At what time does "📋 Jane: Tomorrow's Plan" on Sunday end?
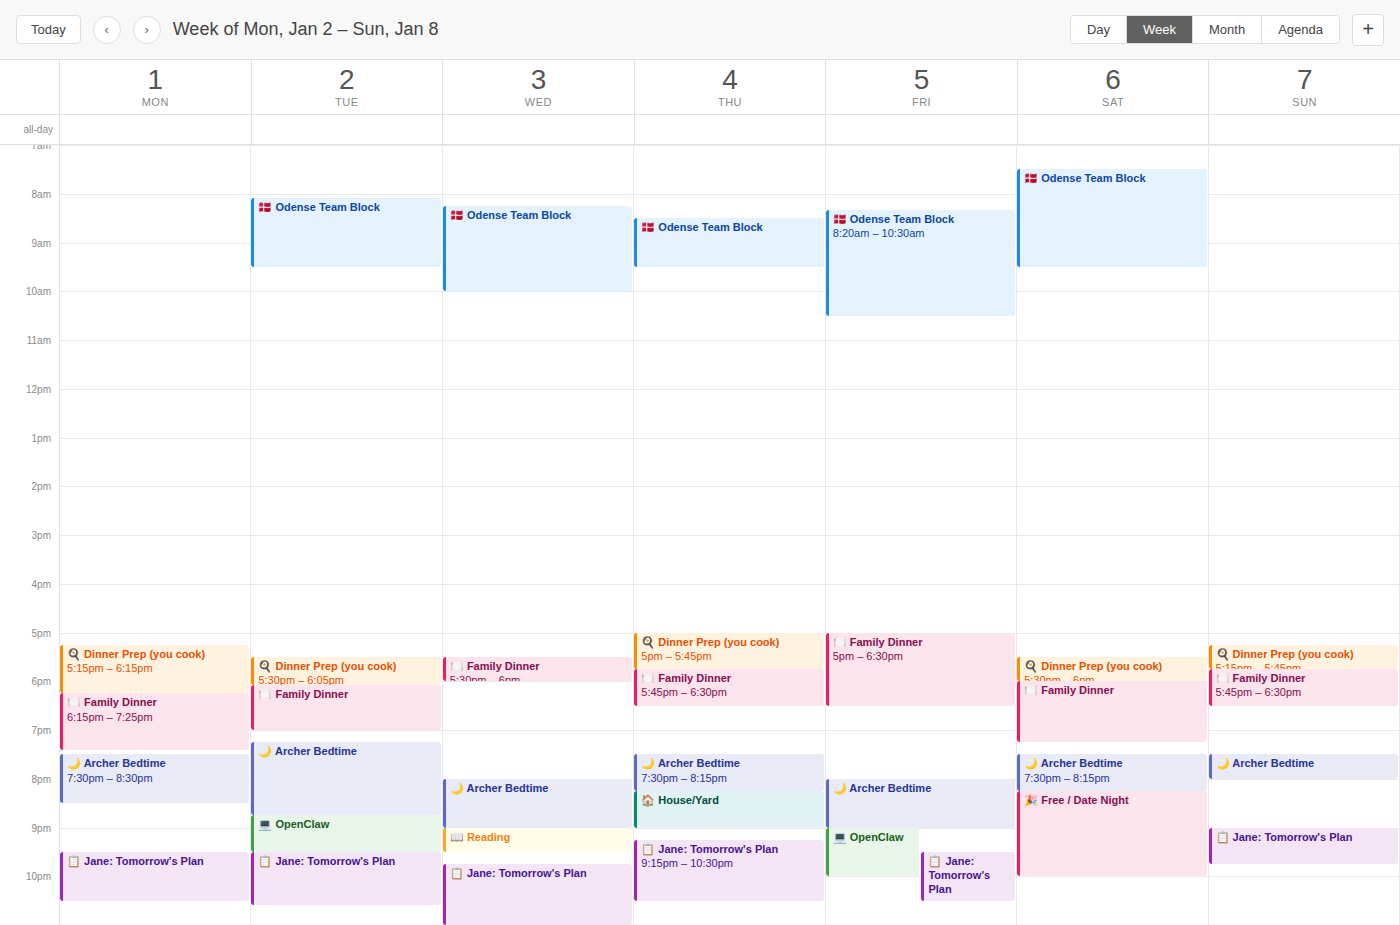
9:45 PM